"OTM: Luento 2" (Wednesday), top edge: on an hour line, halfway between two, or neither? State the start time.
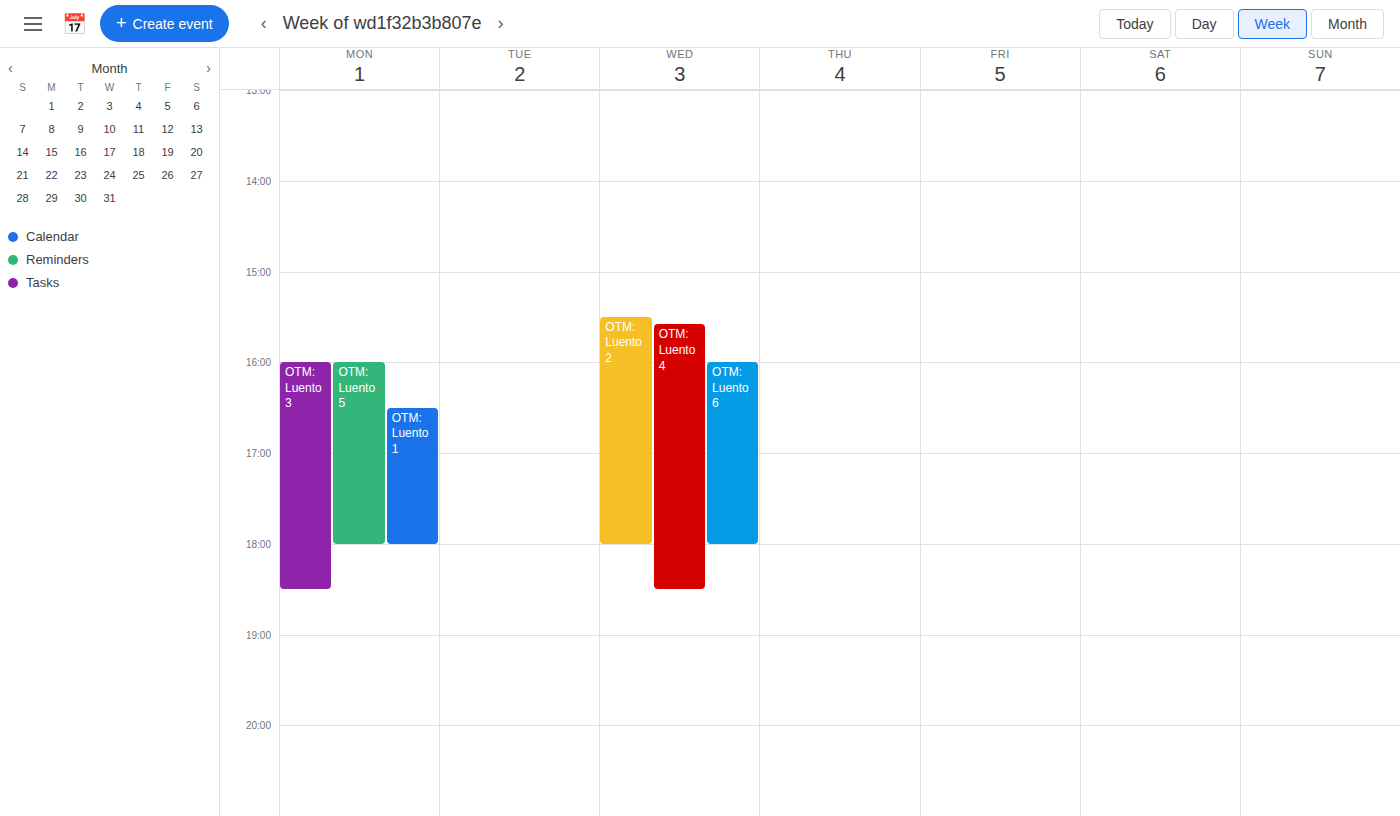
3:30 PM -- halfway between the 3 PM and 4 PM lines.